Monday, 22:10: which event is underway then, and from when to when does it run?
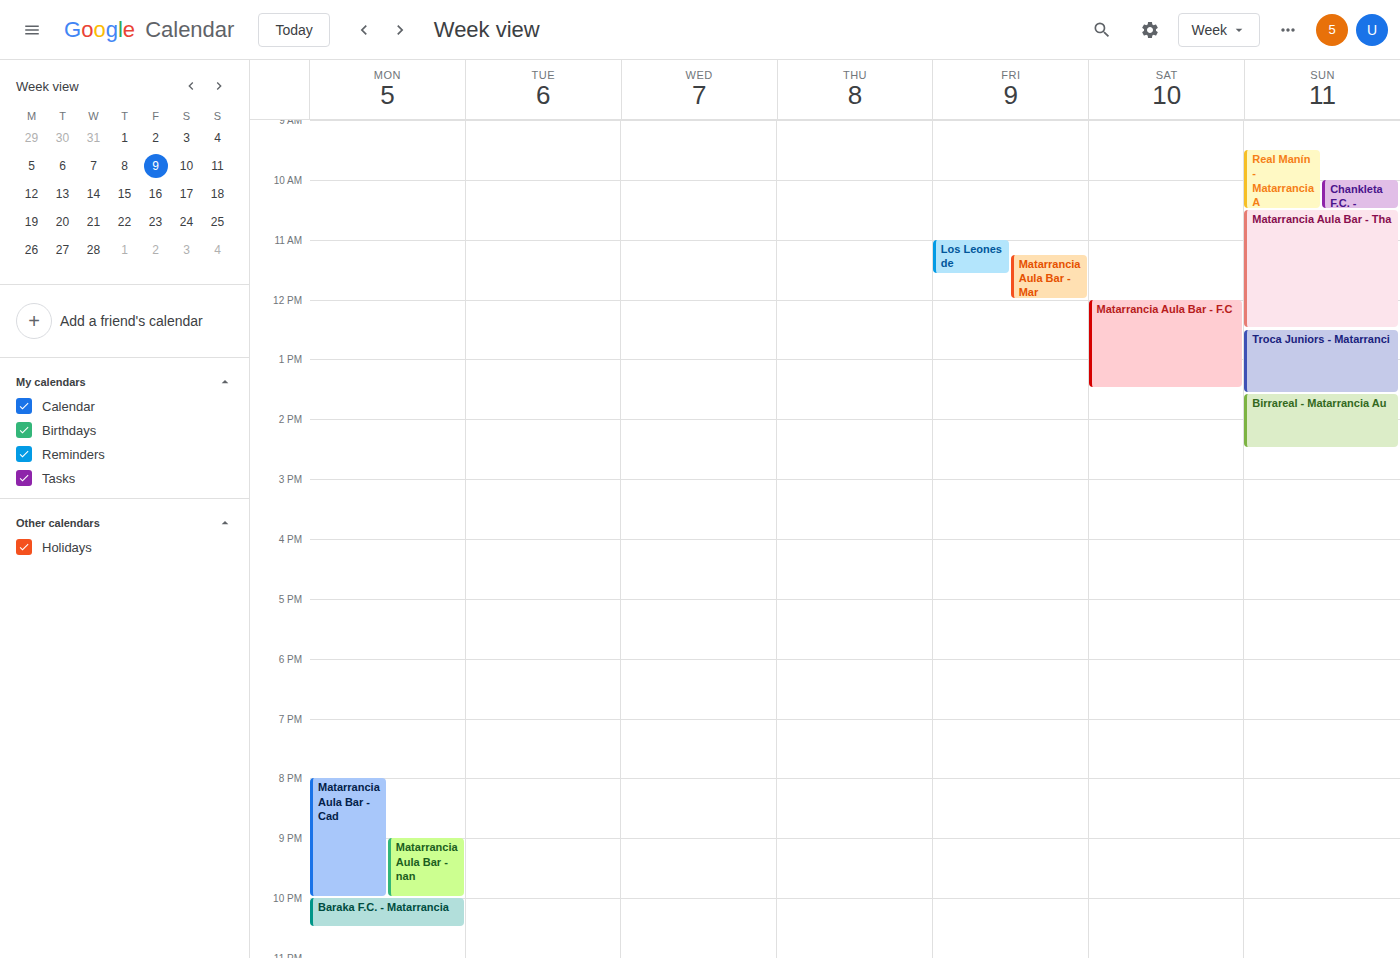
"Baraka F.C. - Matarrancia", 22:00 to 22:30